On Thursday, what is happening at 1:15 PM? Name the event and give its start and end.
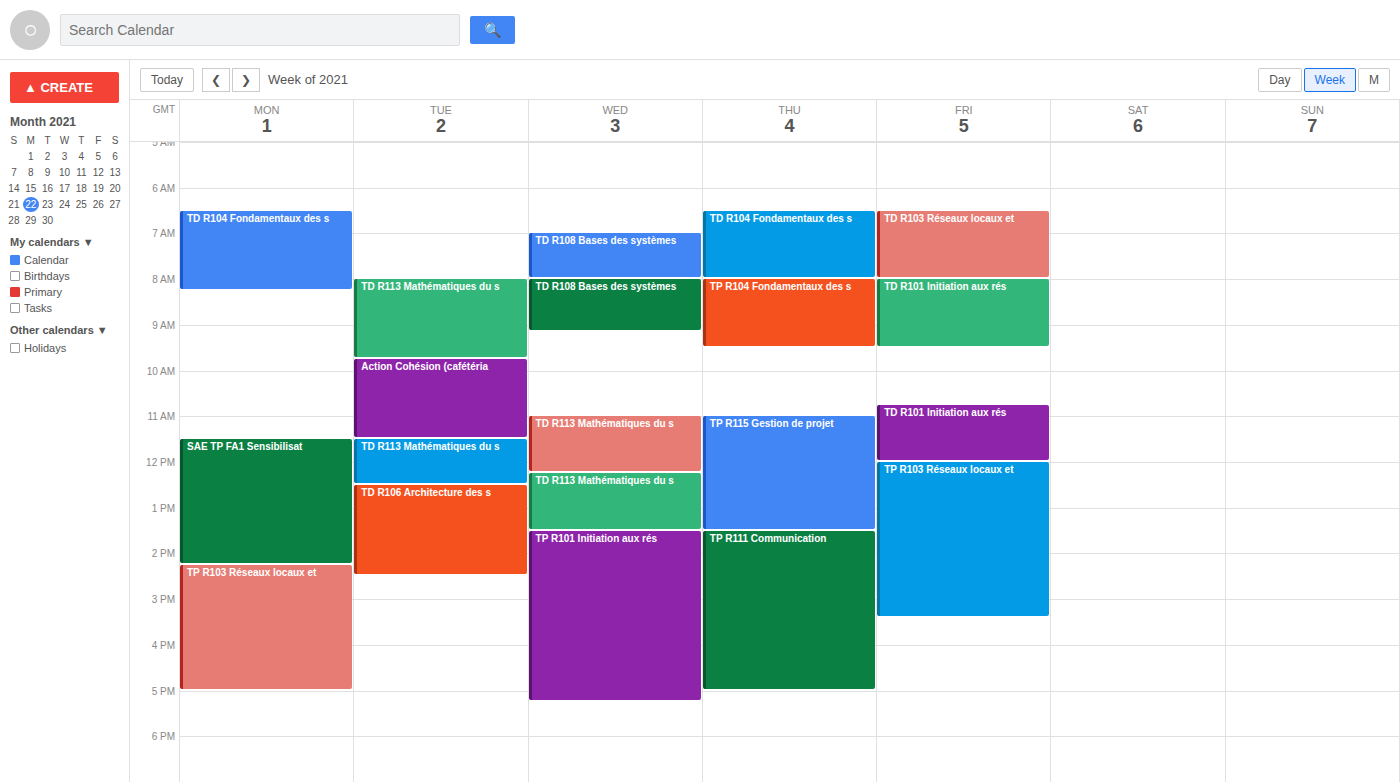
"TP R115 Gestion de projet", 11:00 AM to 1:30 PM